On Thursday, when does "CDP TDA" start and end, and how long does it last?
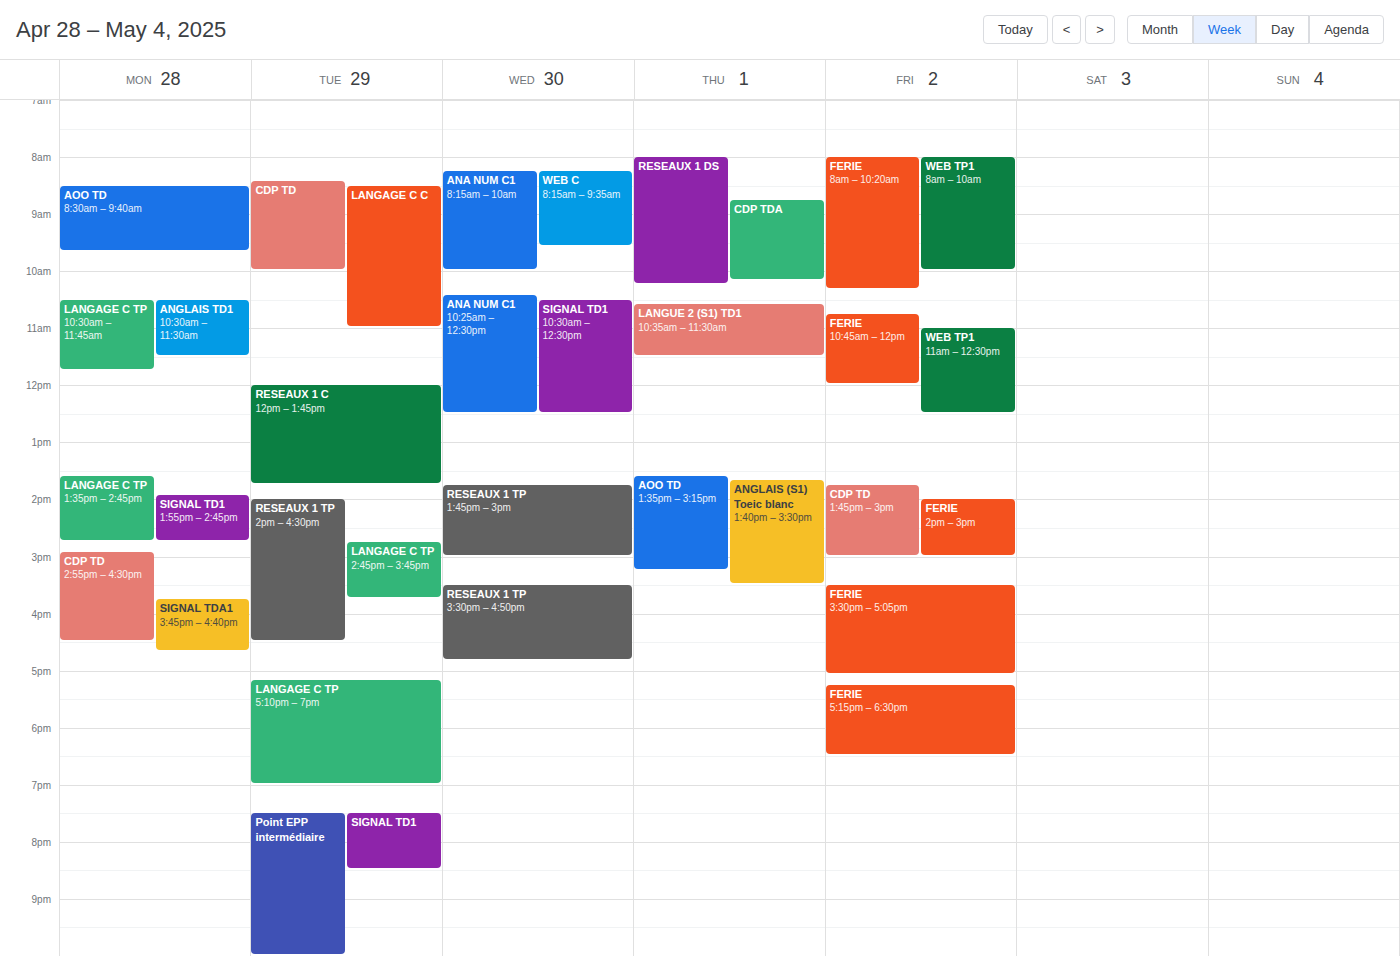
8:45 AM to 10:10 AM, 1 hour 25 minutes